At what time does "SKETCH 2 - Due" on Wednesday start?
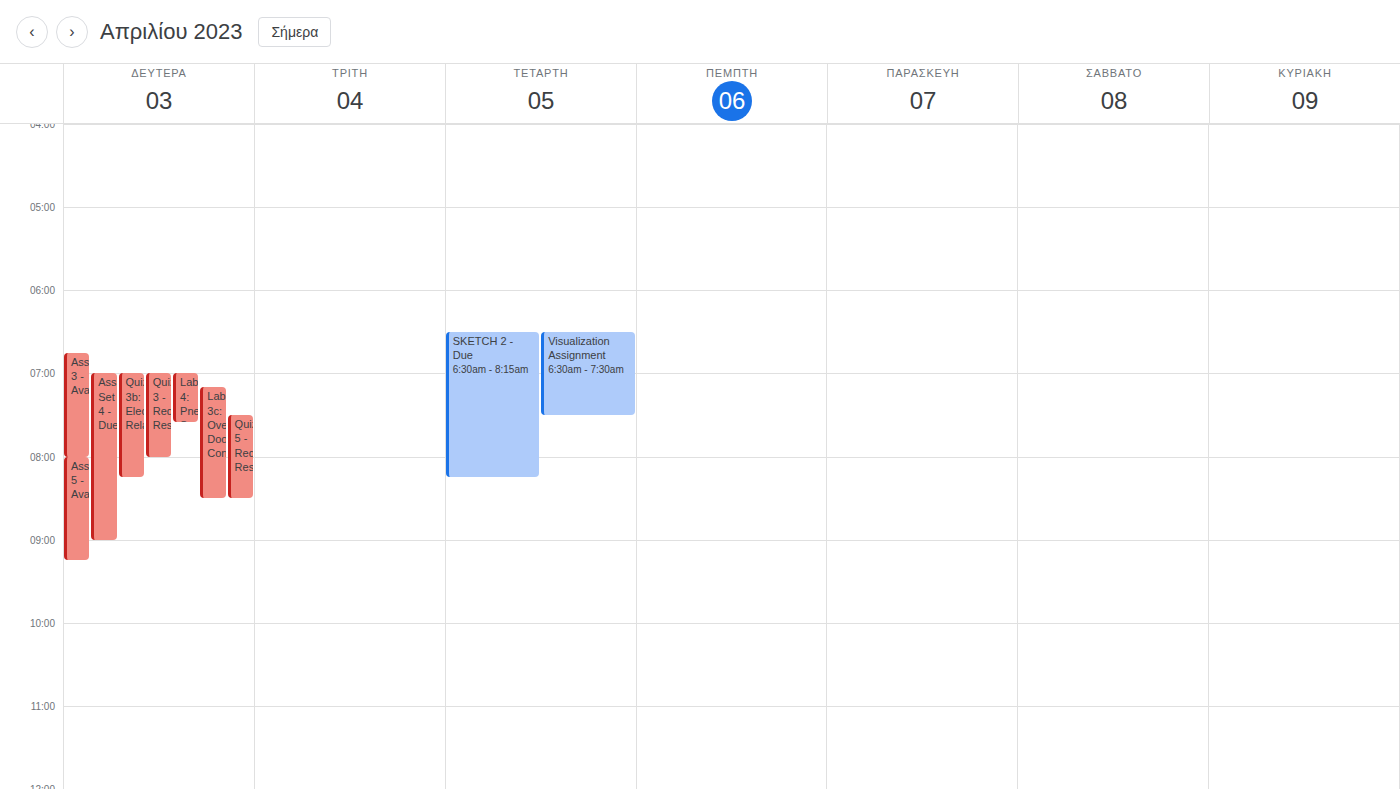
6:30 AM